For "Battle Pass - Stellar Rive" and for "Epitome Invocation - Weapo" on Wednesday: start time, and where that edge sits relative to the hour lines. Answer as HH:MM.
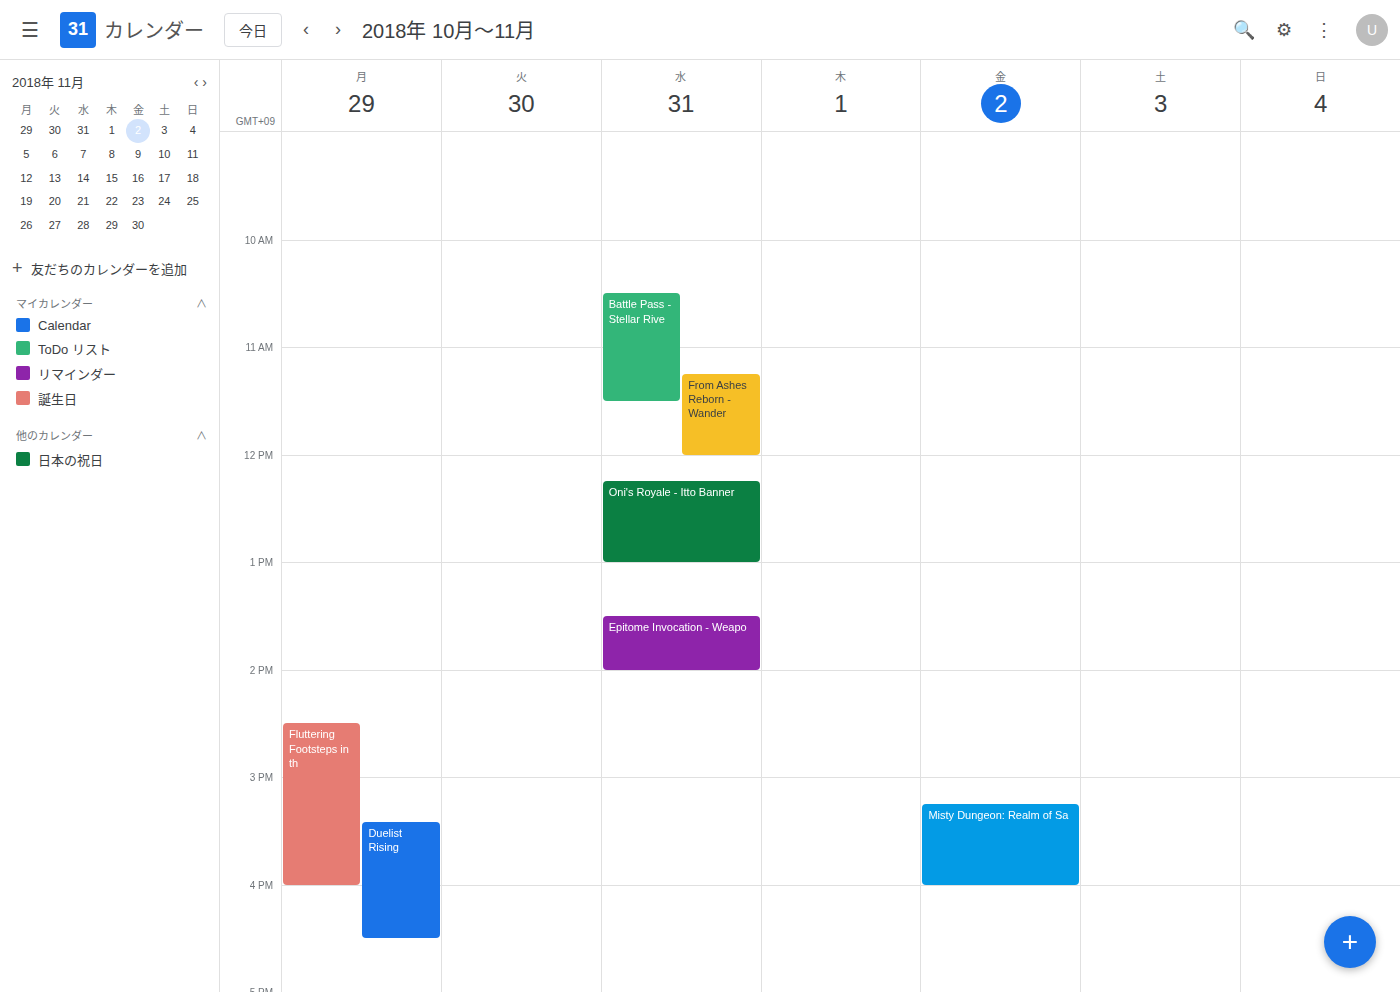
"Battle Pass - Stellar Rive": 10:30, halfway between the 10:00 and 11:00 lines. "Epitome Invocation - Weapo": 13:30, halfway between the 13:00 and 14:00 lines.